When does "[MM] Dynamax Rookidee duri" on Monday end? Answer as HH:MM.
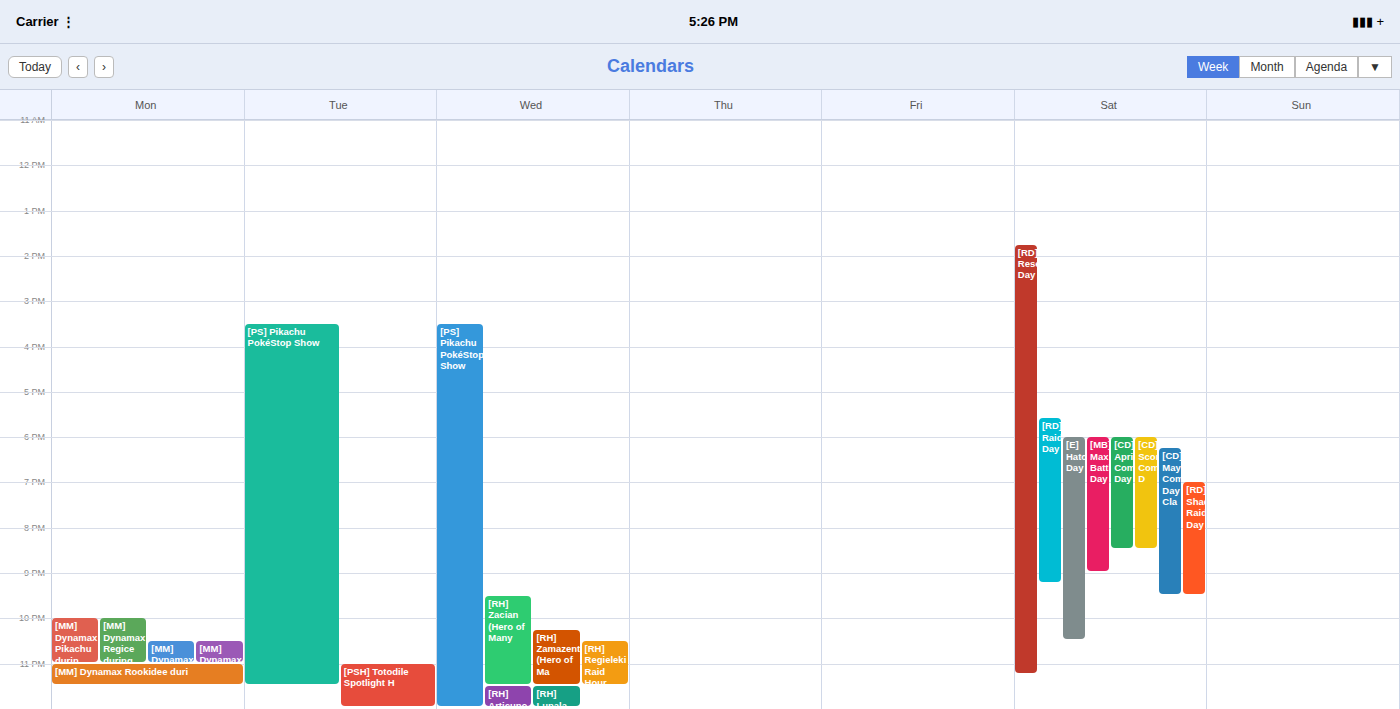
23:30